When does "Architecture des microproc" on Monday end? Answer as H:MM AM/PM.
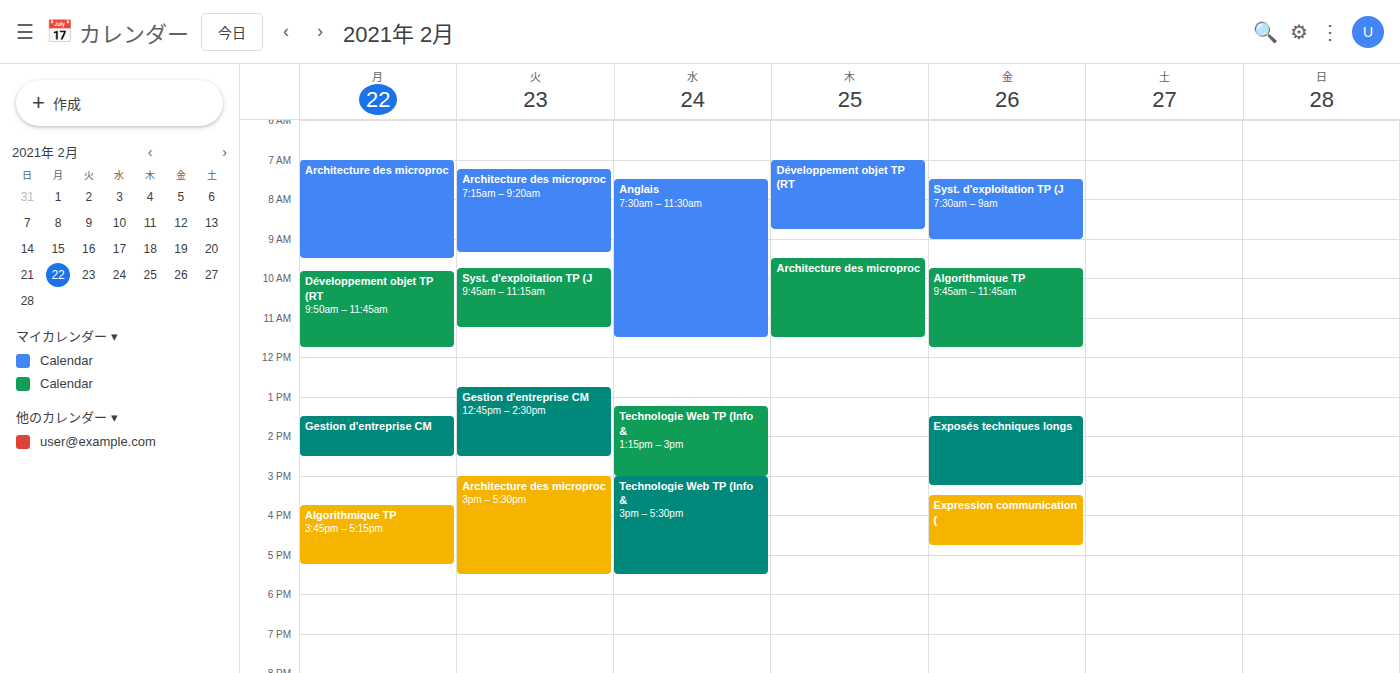
9:30 AM